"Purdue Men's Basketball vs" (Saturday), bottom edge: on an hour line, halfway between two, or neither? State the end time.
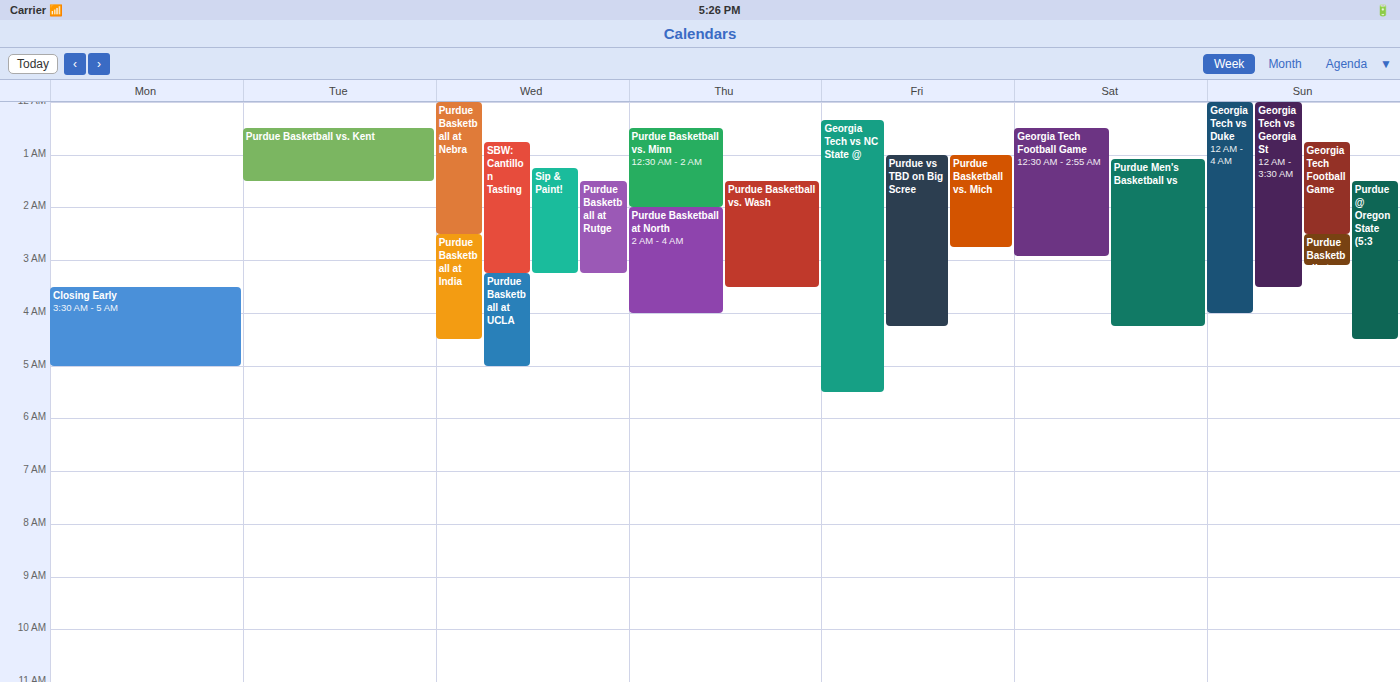
4:15 AM -- neither: a quarter of the way from the 4 AM line to the 5 AM line.